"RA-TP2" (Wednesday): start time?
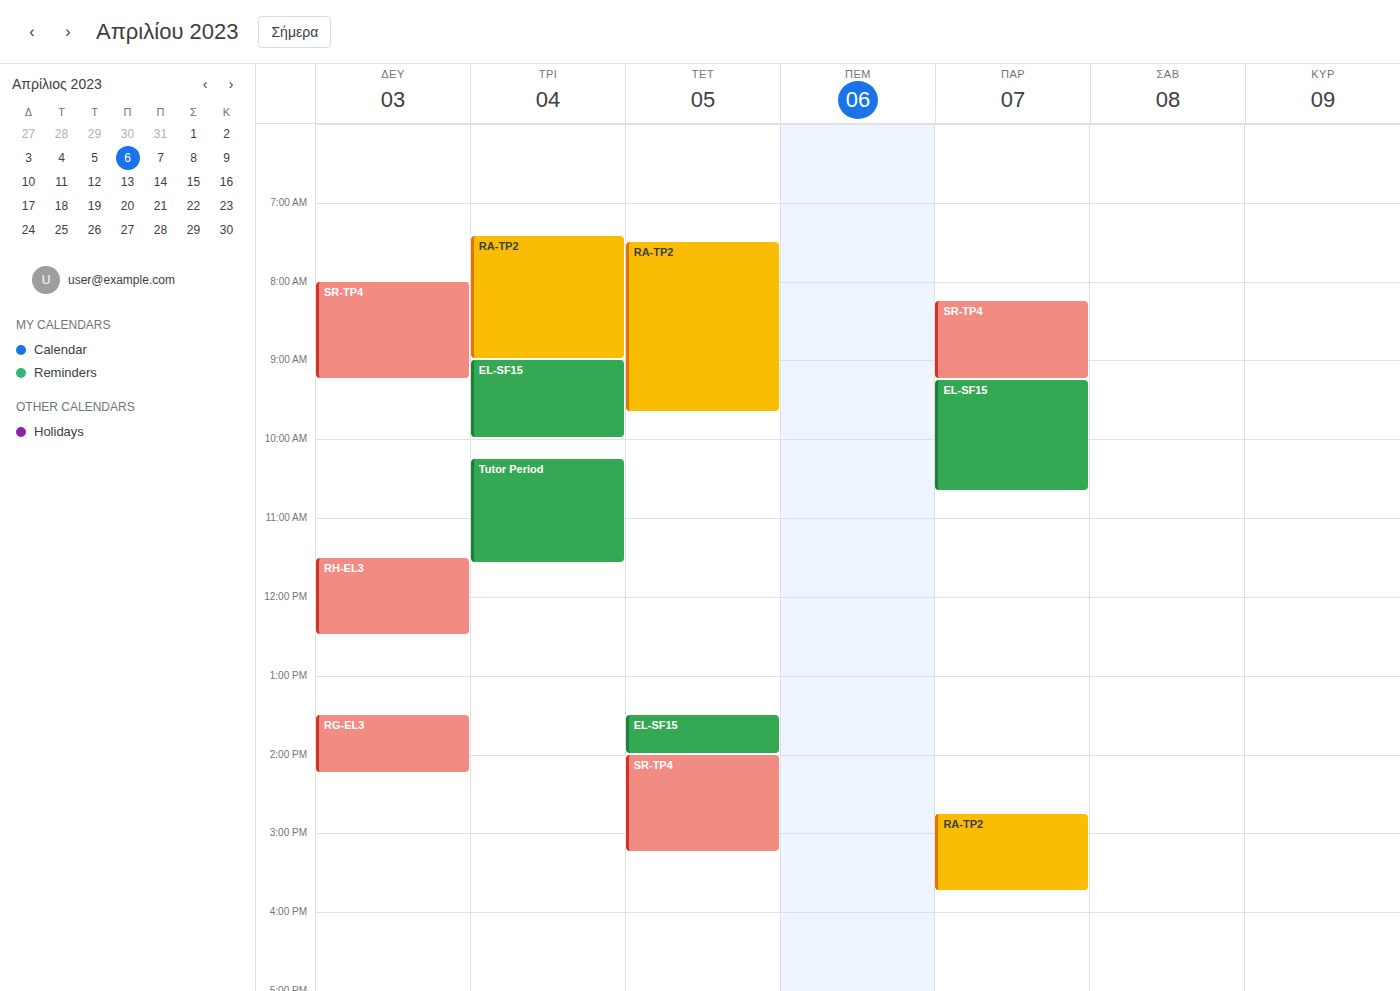
7:30 AM